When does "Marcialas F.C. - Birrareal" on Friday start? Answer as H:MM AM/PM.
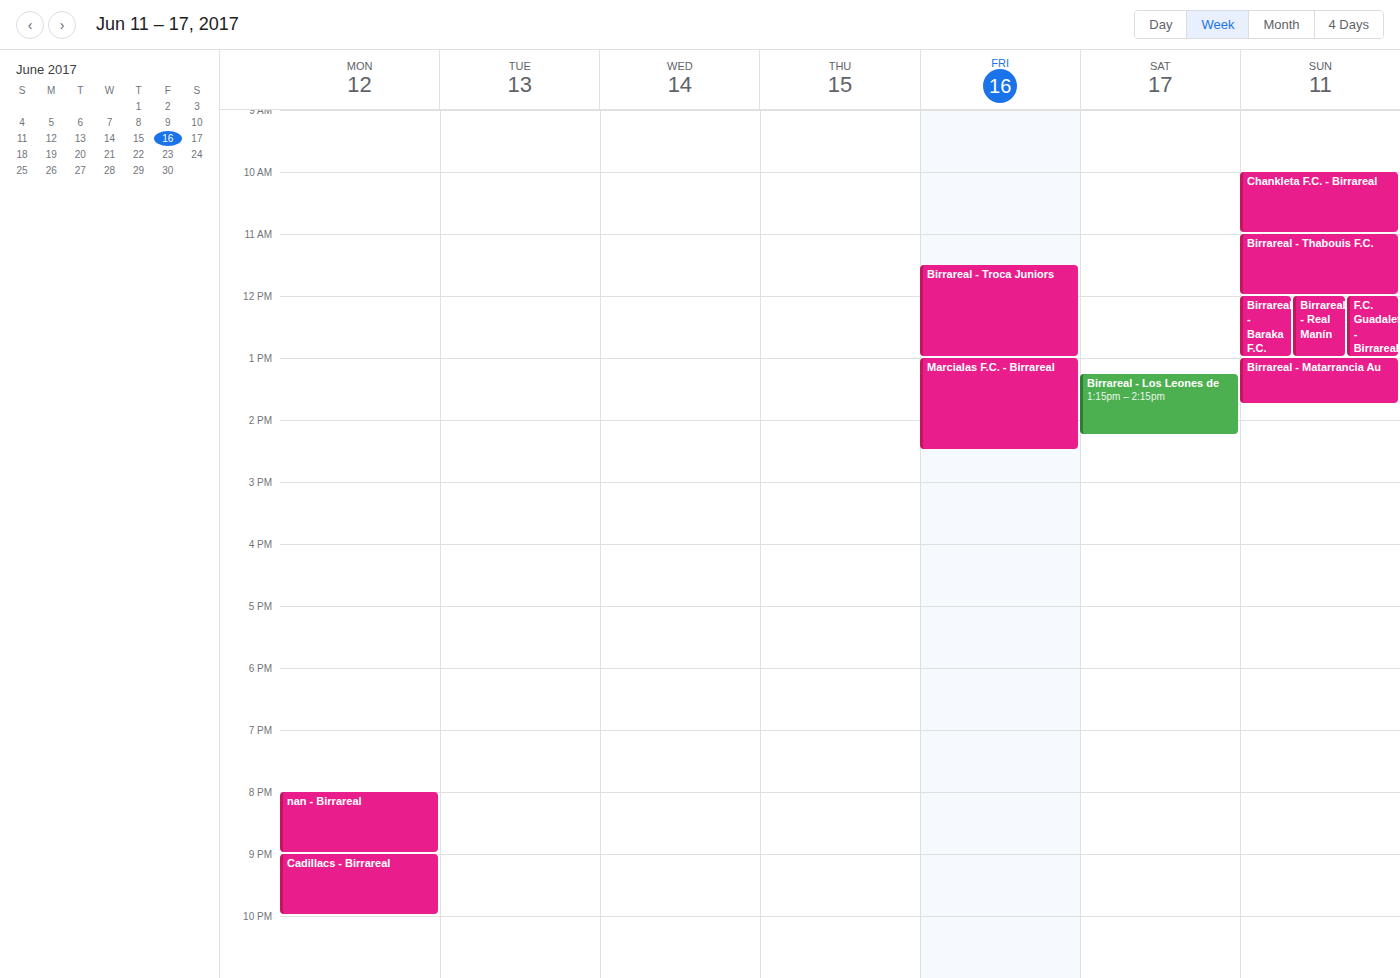
1:00 PM